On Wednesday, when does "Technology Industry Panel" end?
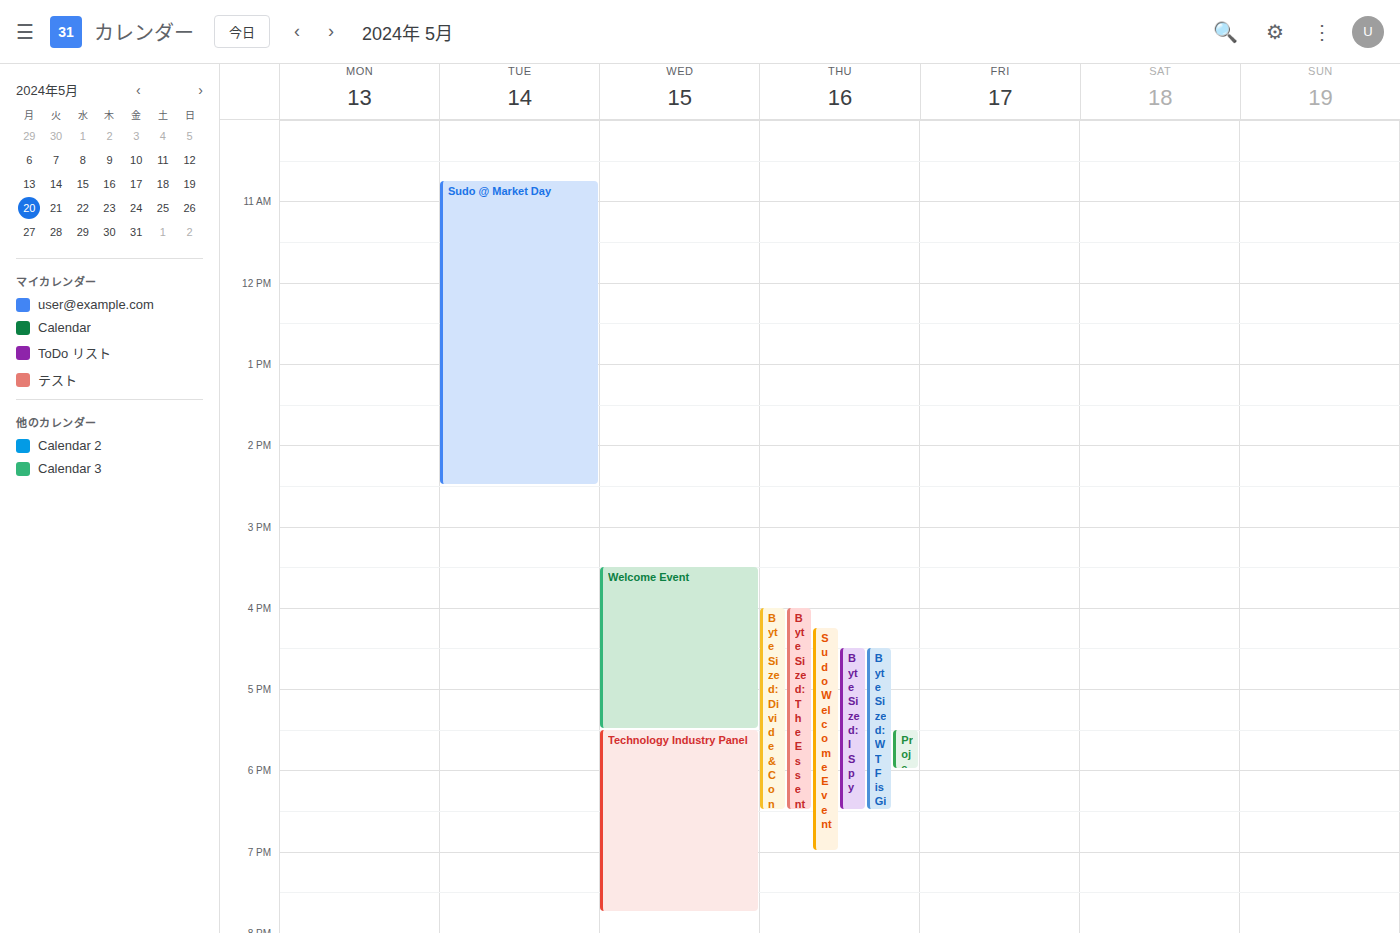
7:45 PM